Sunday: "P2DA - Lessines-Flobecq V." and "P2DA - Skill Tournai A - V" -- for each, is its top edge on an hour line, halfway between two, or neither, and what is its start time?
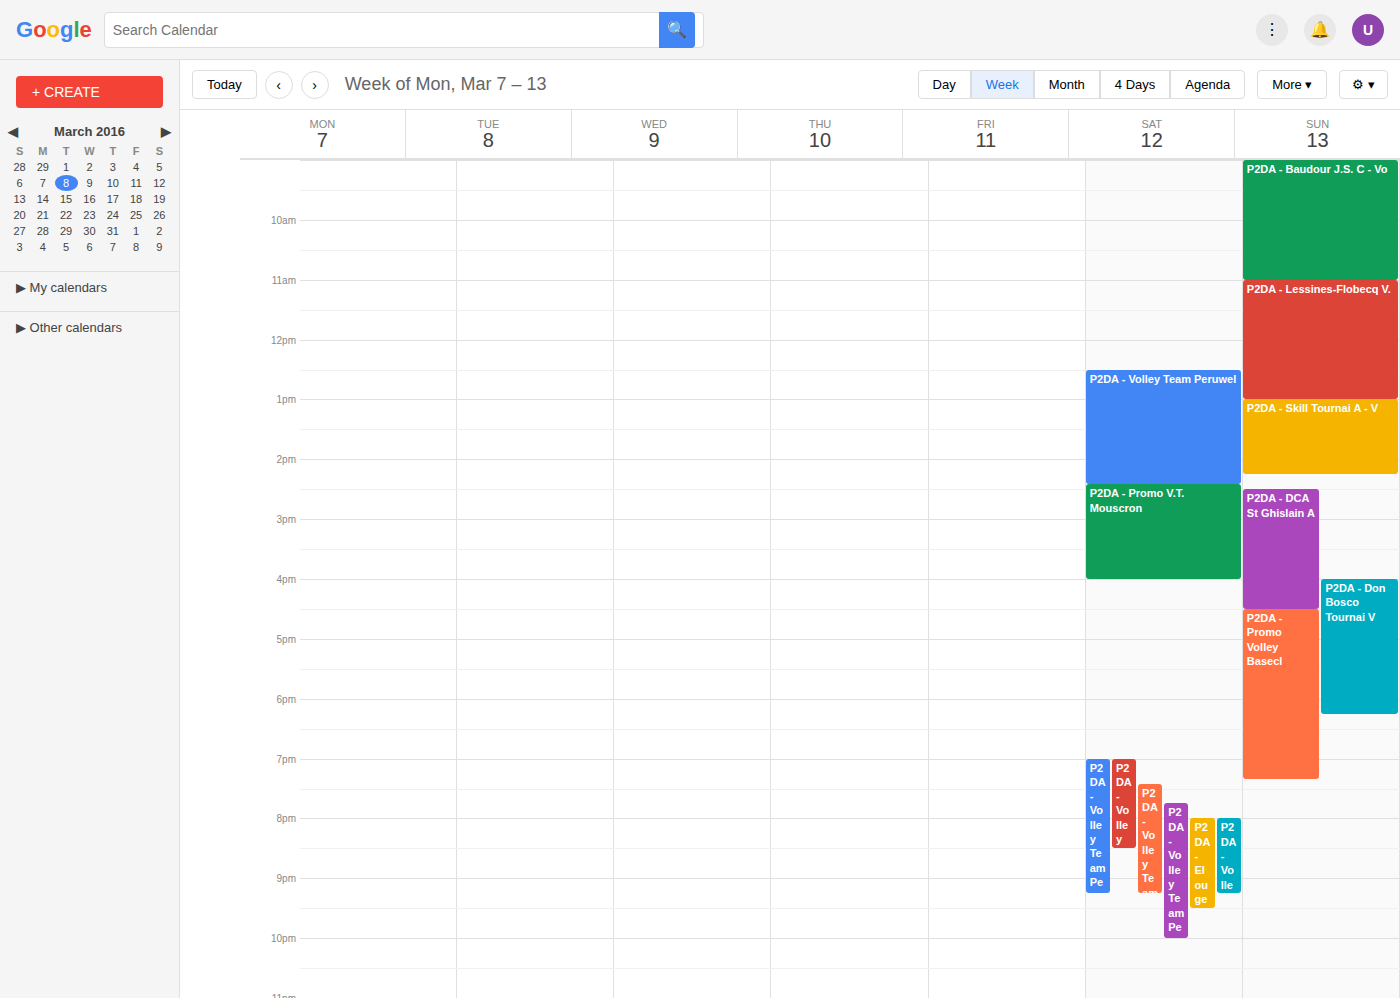
"P2DA - Lessines-Flobecq V.": 11:00 AM, exactly on the 11 AM line. "P2DA - Skill Tournai A - V": 1:00 PM, exactly on the 1 PM line.